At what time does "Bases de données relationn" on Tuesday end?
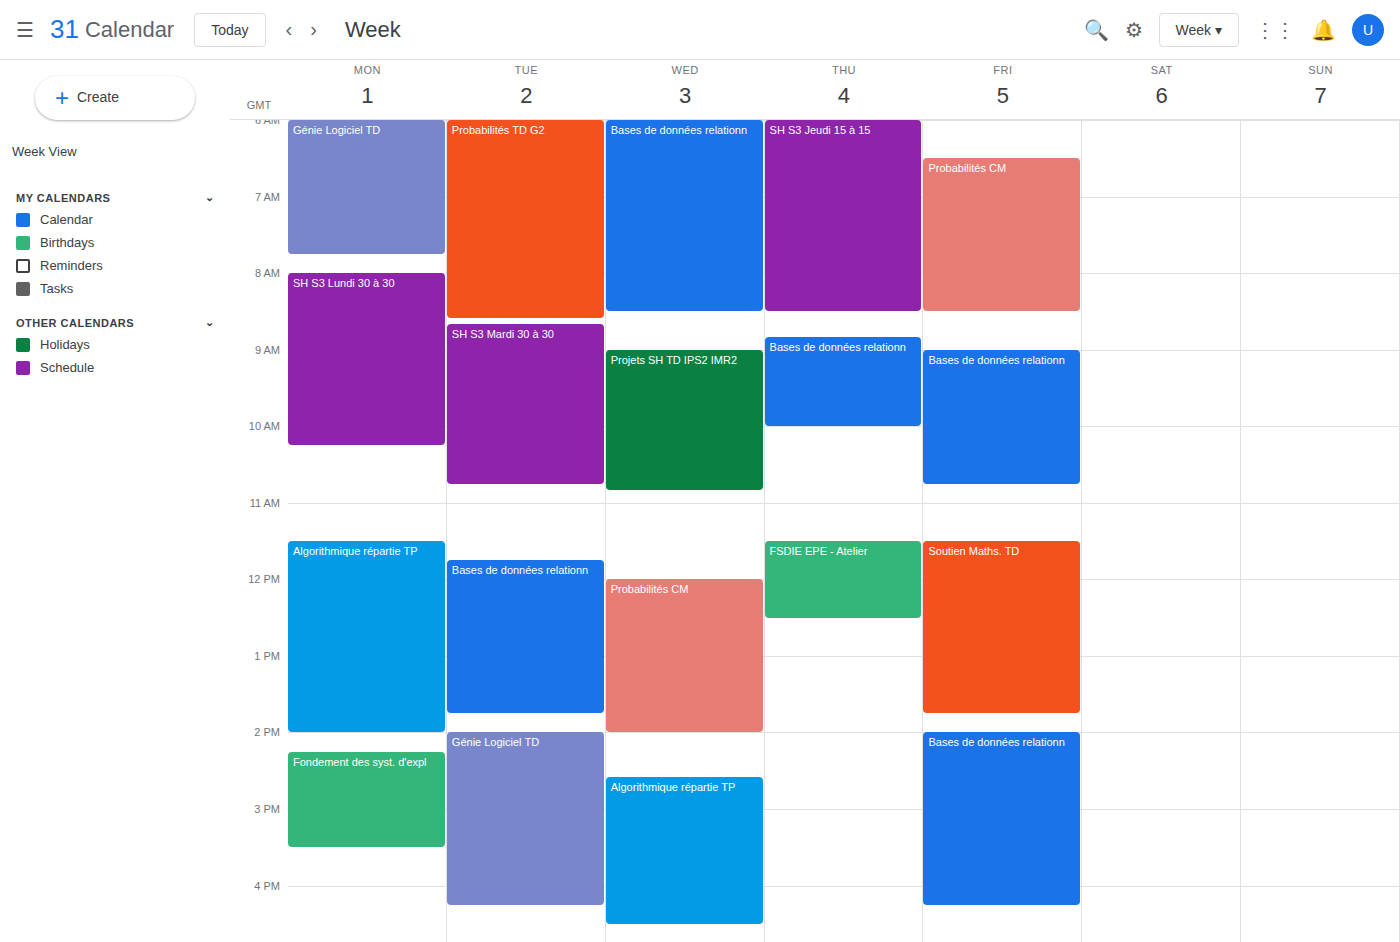
1:45 PM